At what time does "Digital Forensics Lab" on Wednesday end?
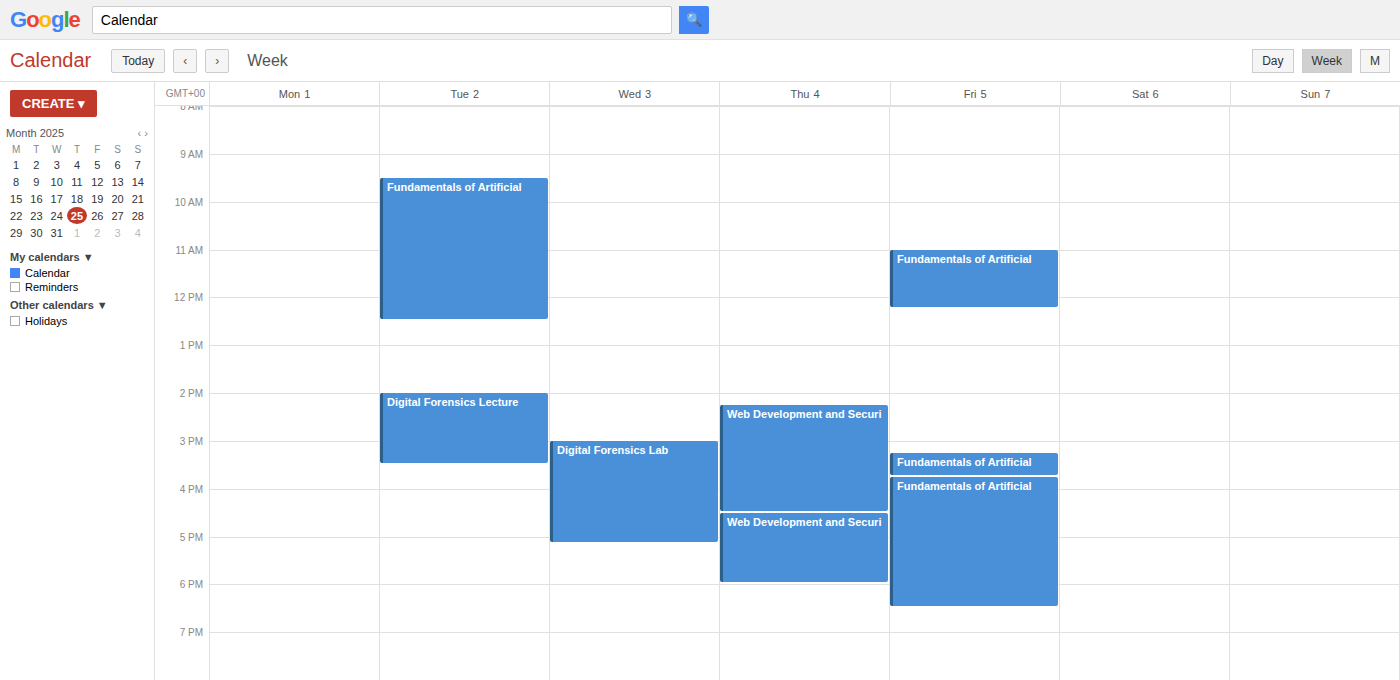
5:10 PM